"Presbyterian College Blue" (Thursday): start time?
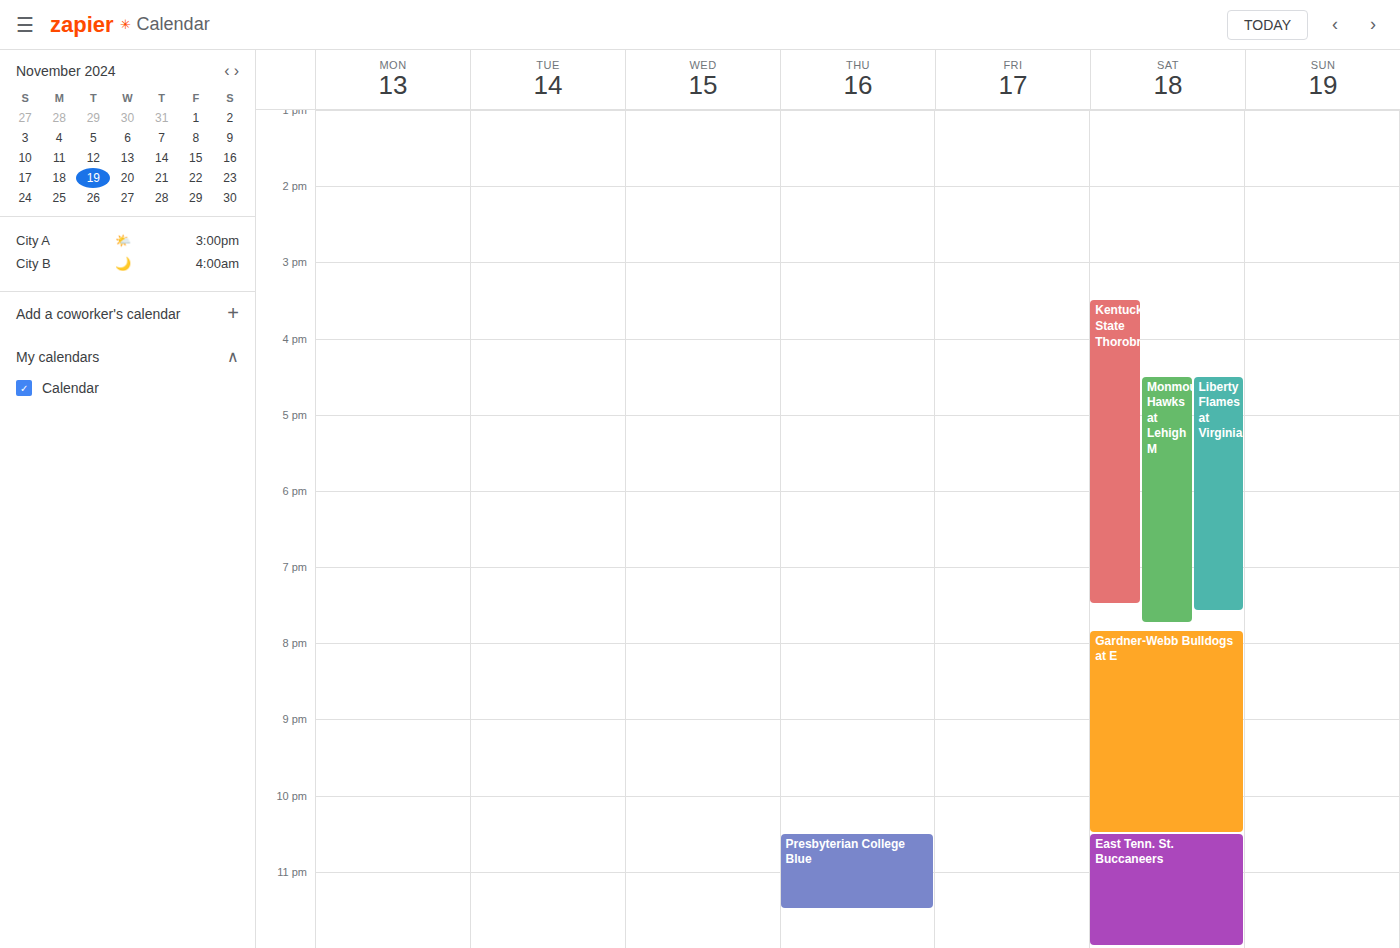
10:30 PM